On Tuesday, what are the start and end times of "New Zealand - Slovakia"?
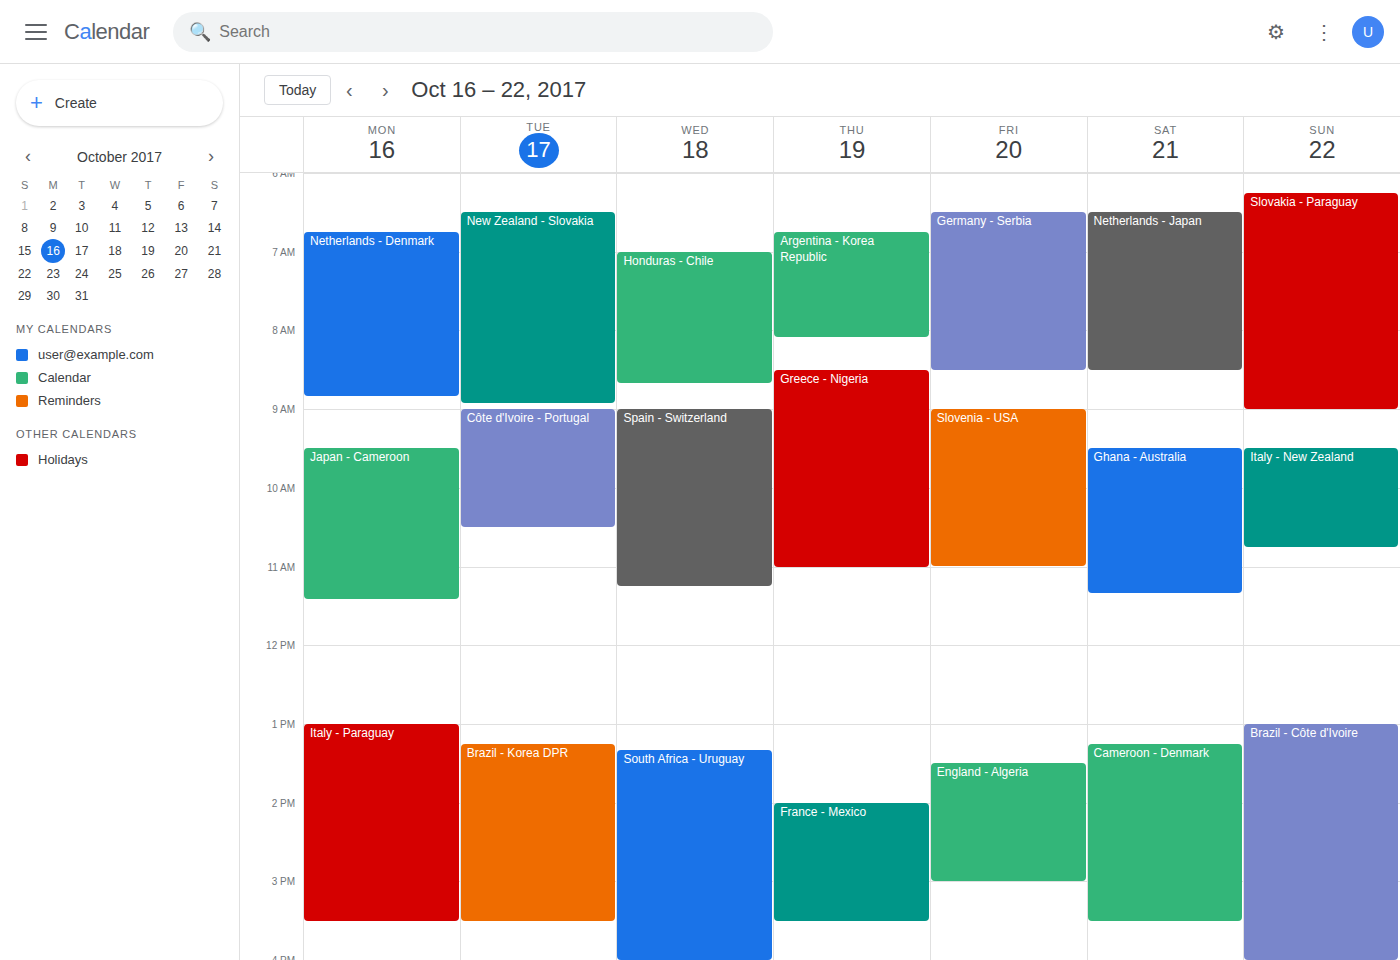
6:30 AM to 8:55 AM